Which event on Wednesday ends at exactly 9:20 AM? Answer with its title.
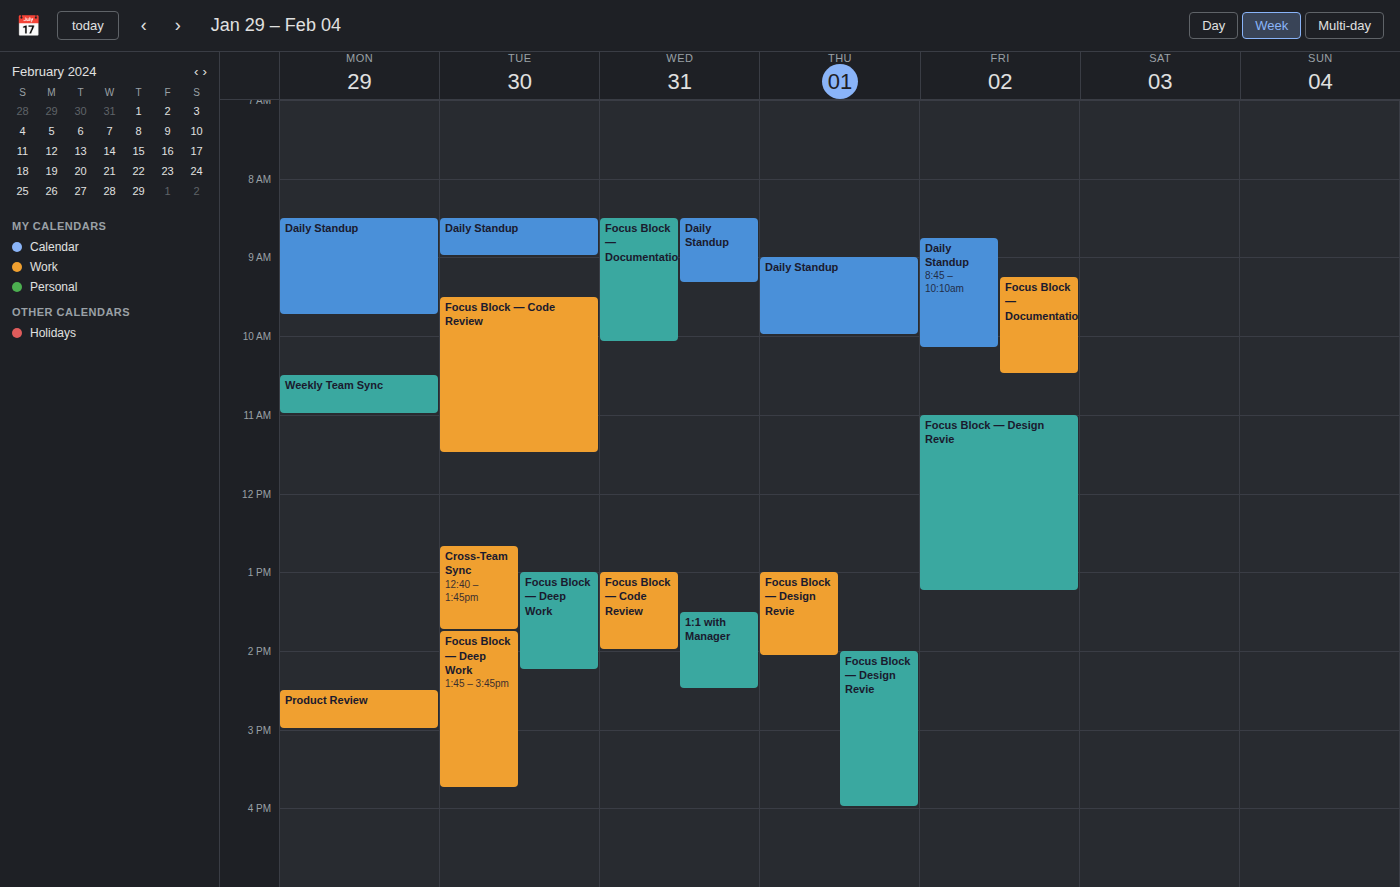
"Daily Standup"